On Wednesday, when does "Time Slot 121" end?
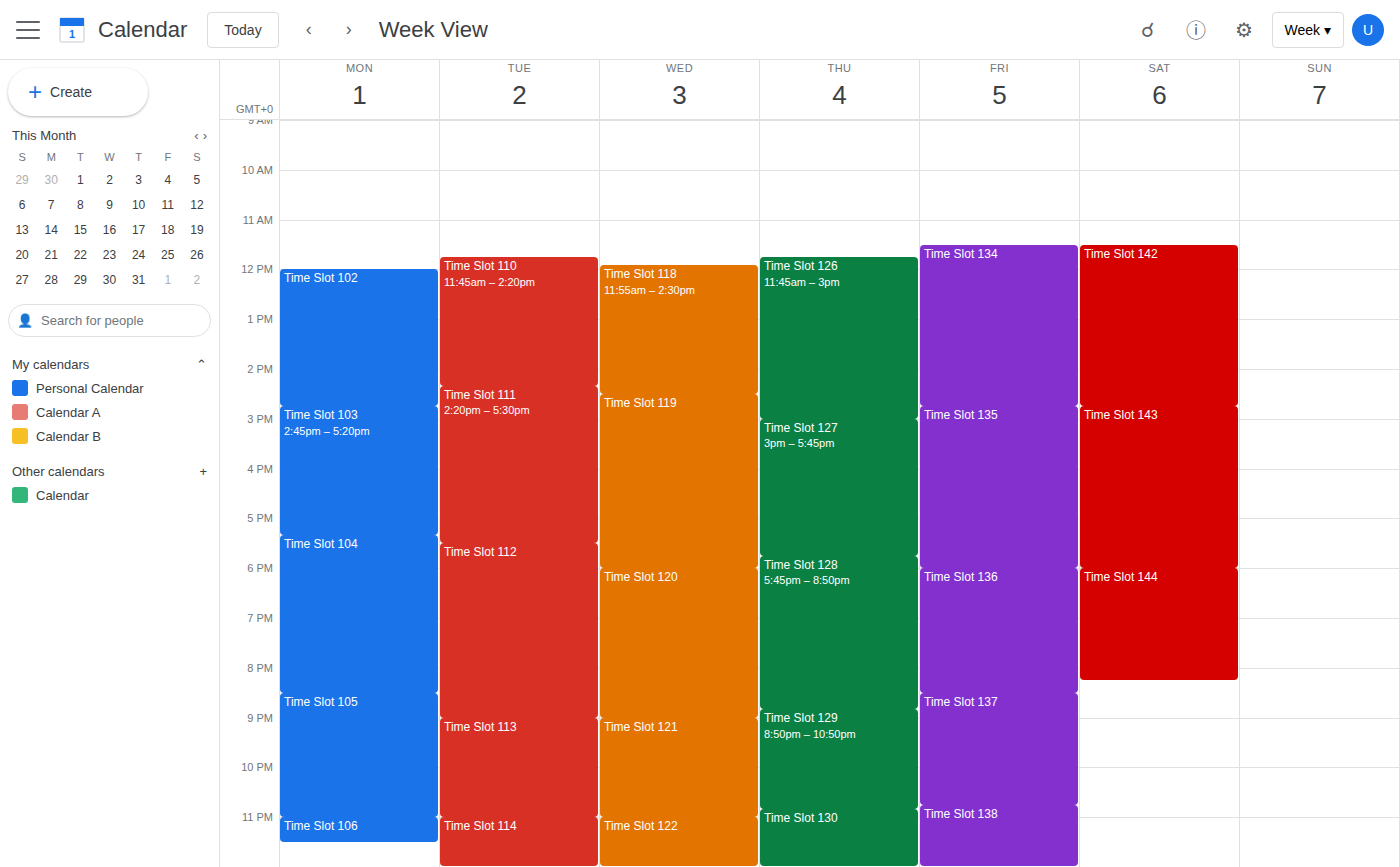
11:00 PM